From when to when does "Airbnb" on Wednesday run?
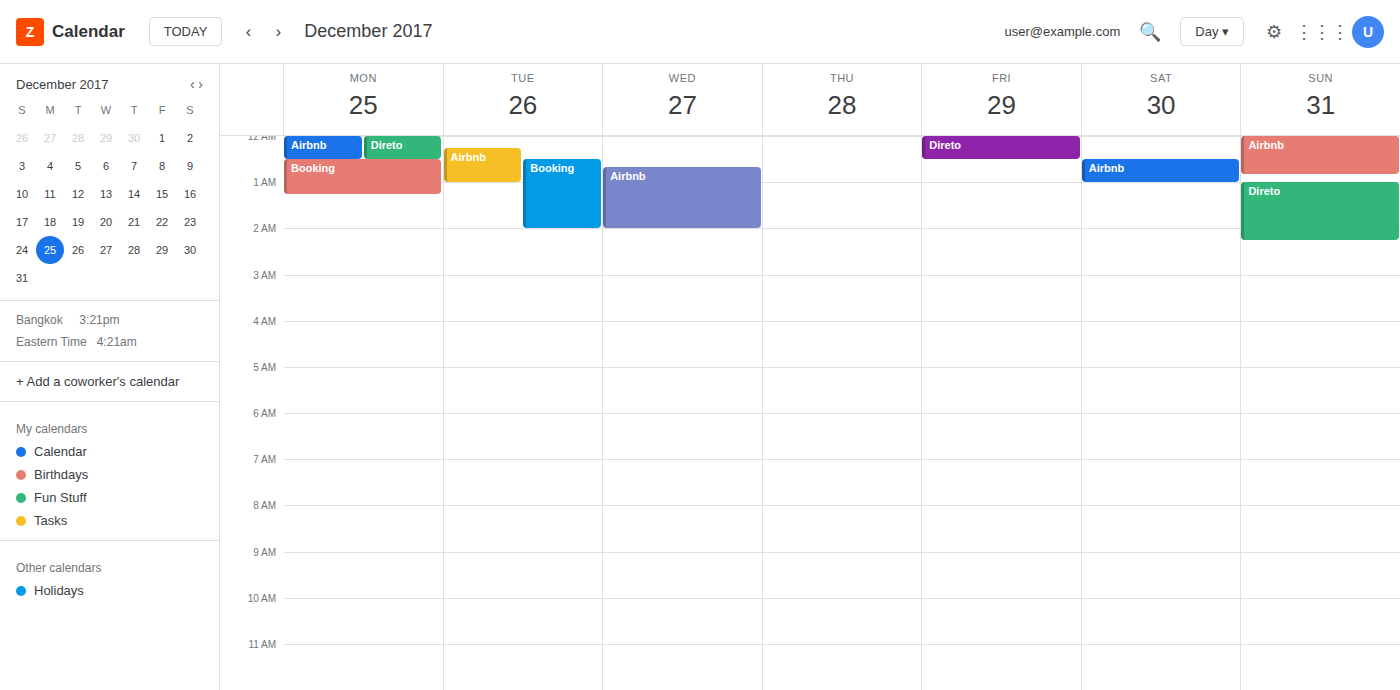
12:40 AM to 2:00 AM